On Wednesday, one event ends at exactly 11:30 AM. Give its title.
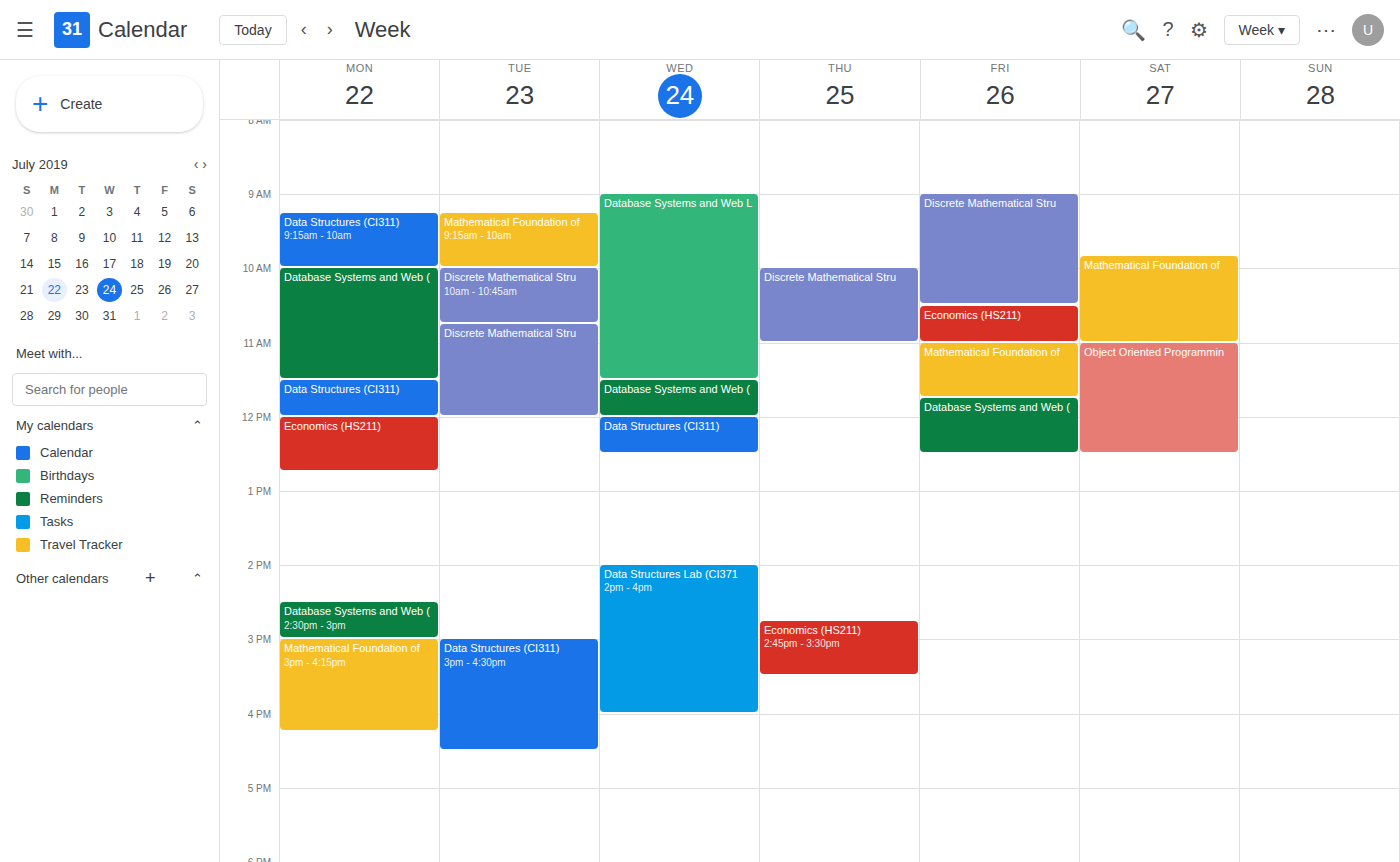
"Database Systems and Web L"